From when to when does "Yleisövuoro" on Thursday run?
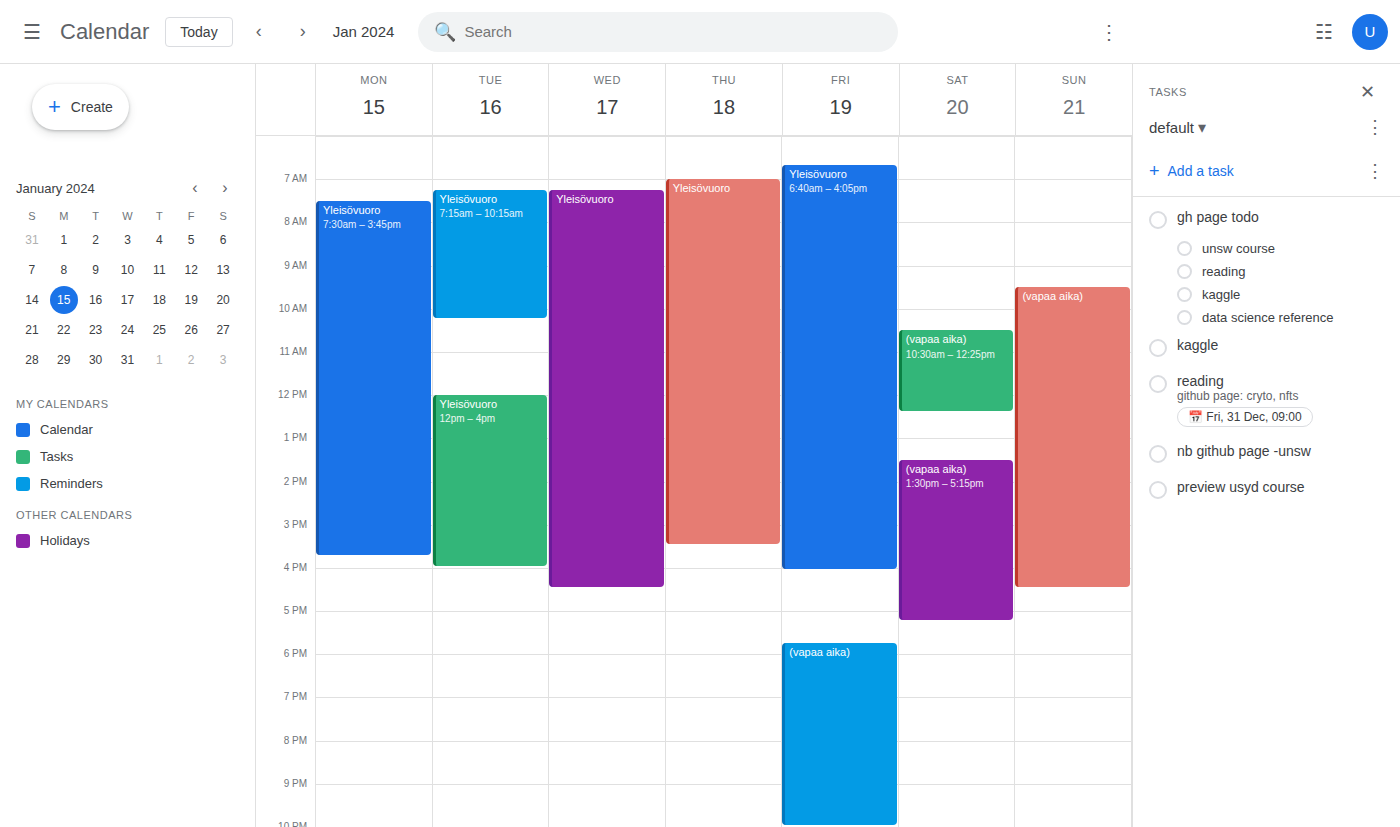
7:00 AM to 3:30 PM